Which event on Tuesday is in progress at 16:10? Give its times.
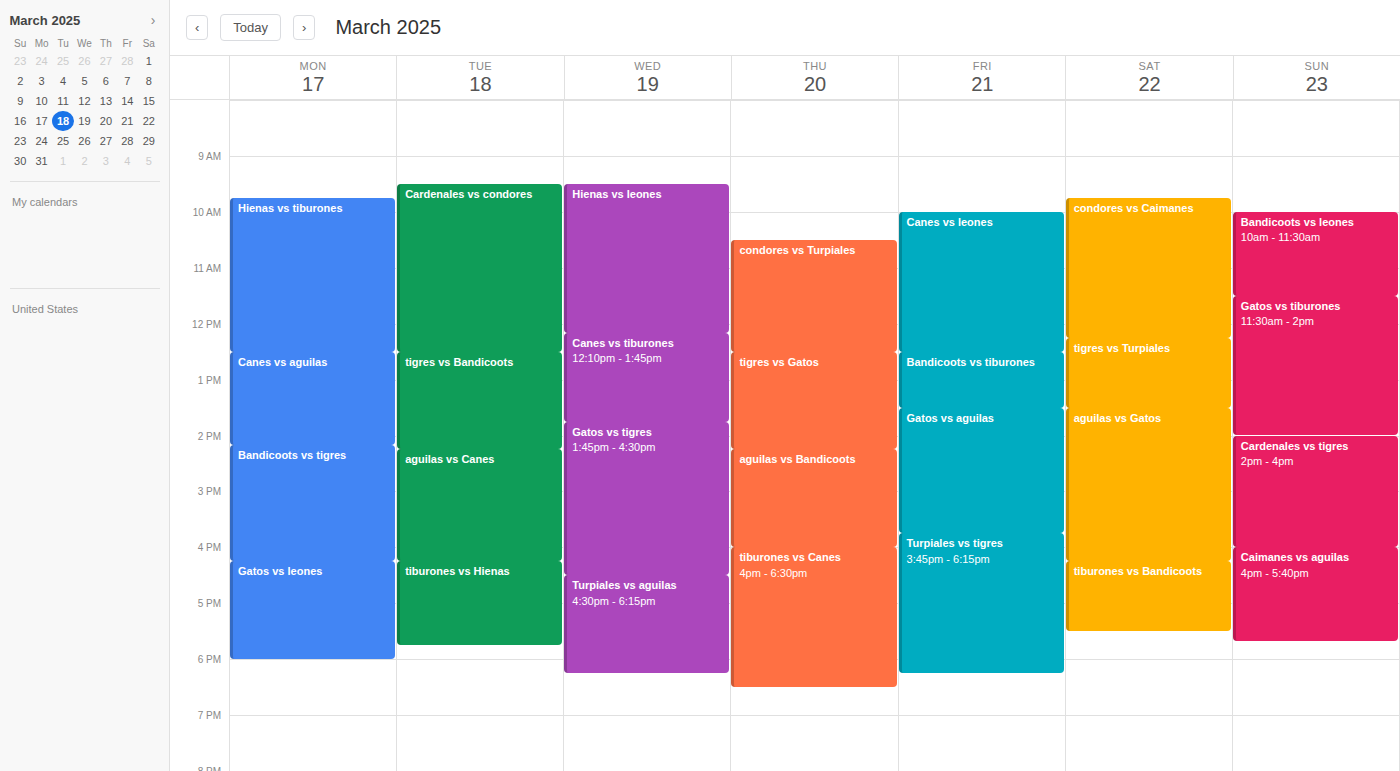
"aguilas vs Canes", 14:15 to 16:15